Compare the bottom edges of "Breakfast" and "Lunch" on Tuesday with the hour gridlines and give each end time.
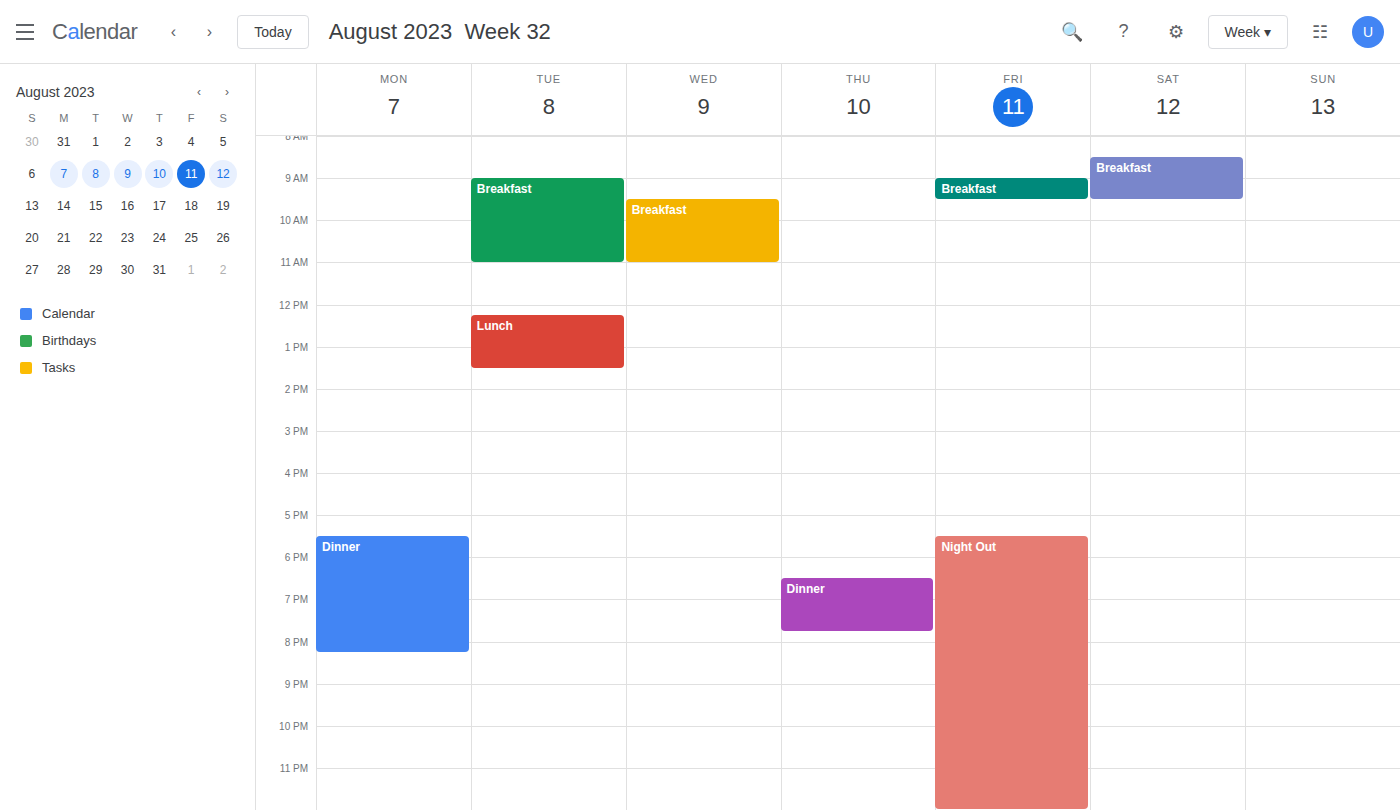
"Breakfast": 11:00 AM, exactly on the 11 AM line. "Lunch": 1:30 PM, halfway between the 1 PM and 2 PM lines.